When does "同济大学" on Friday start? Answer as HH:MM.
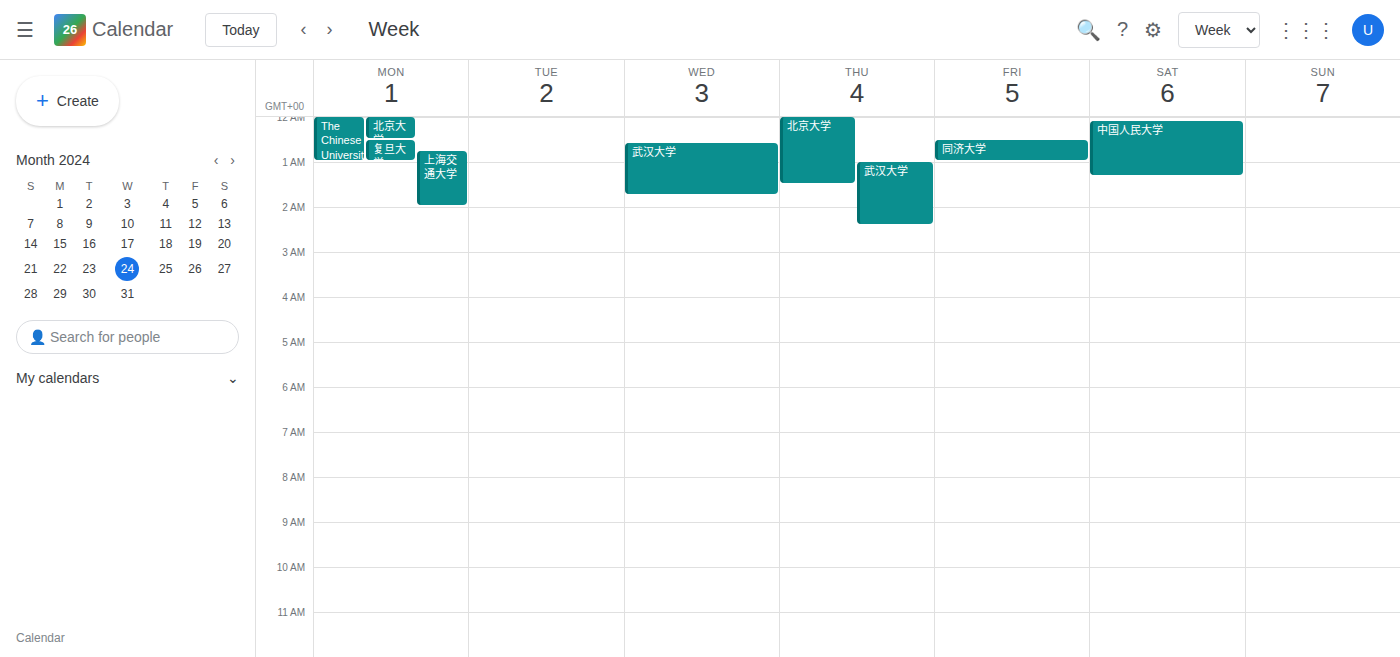
00:30